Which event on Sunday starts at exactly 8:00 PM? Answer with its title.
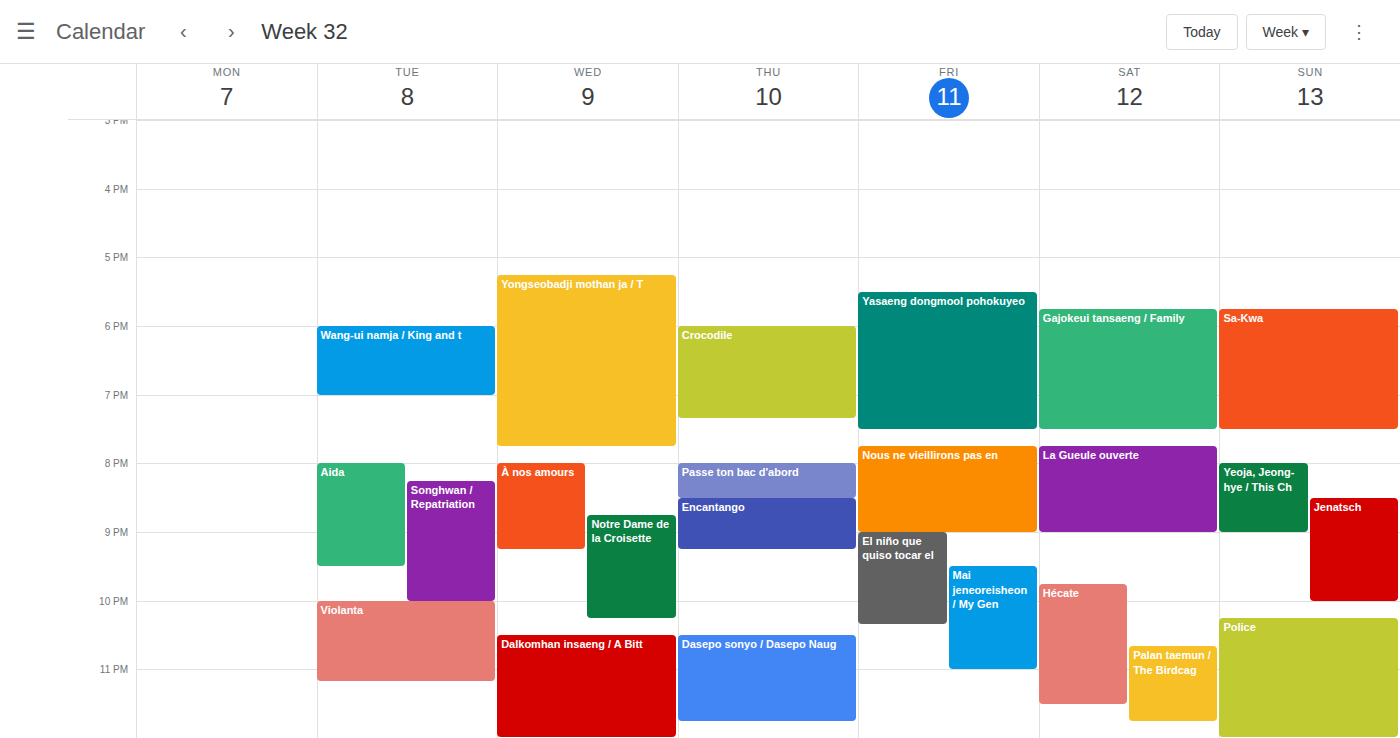
"Yeoja, Jeong-hye / This Ch"